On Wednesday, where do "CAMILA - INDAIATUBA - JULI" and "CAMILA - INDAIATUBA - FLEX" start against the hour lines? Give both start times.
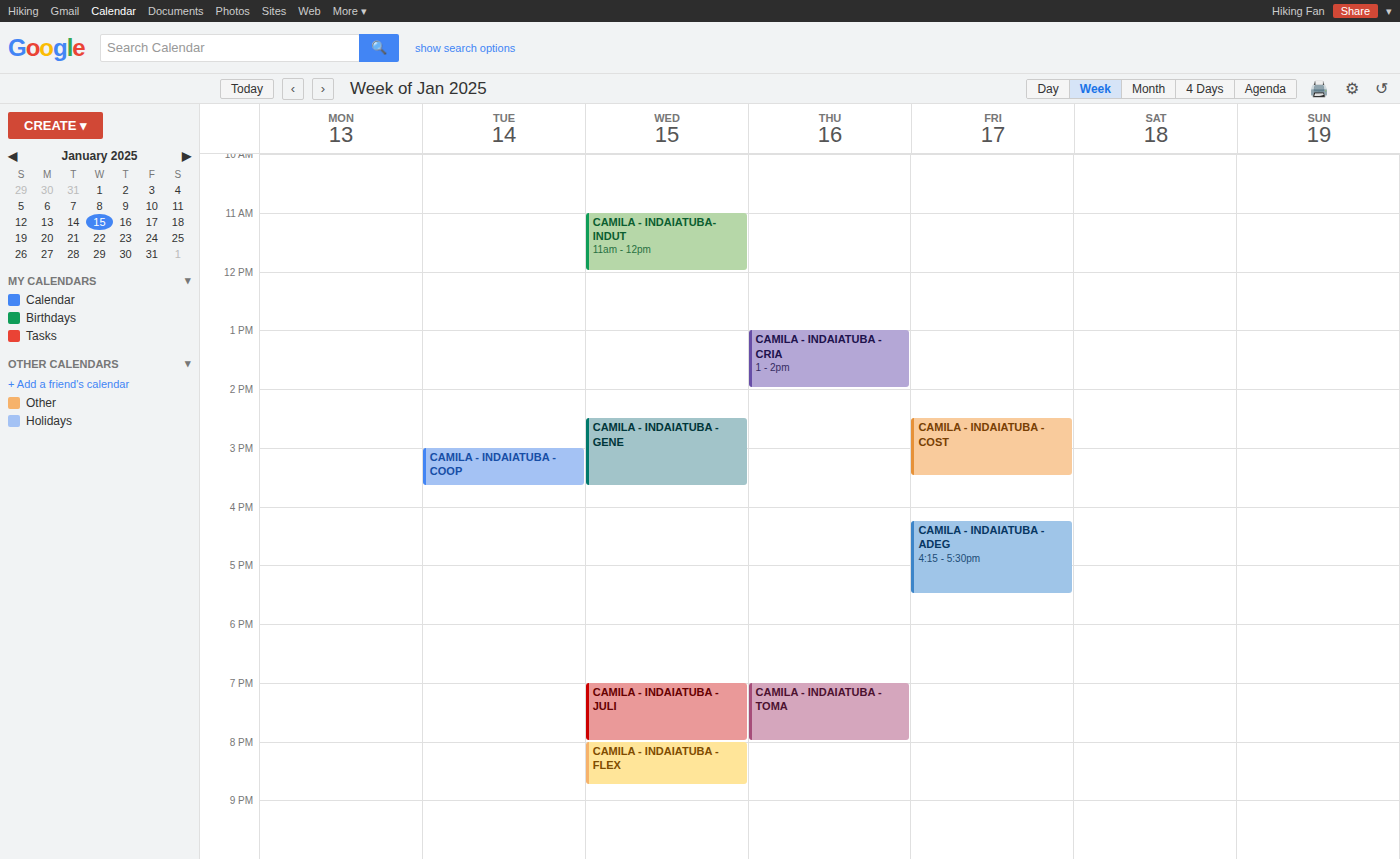
"CAMILA - INDAIATUBA - JULI": 7:00 PM, exactly on the 7 PM line. "CAMILA - INDAIATUBA - FLEX": 8:00 PM, exactly on the 8 PM line.